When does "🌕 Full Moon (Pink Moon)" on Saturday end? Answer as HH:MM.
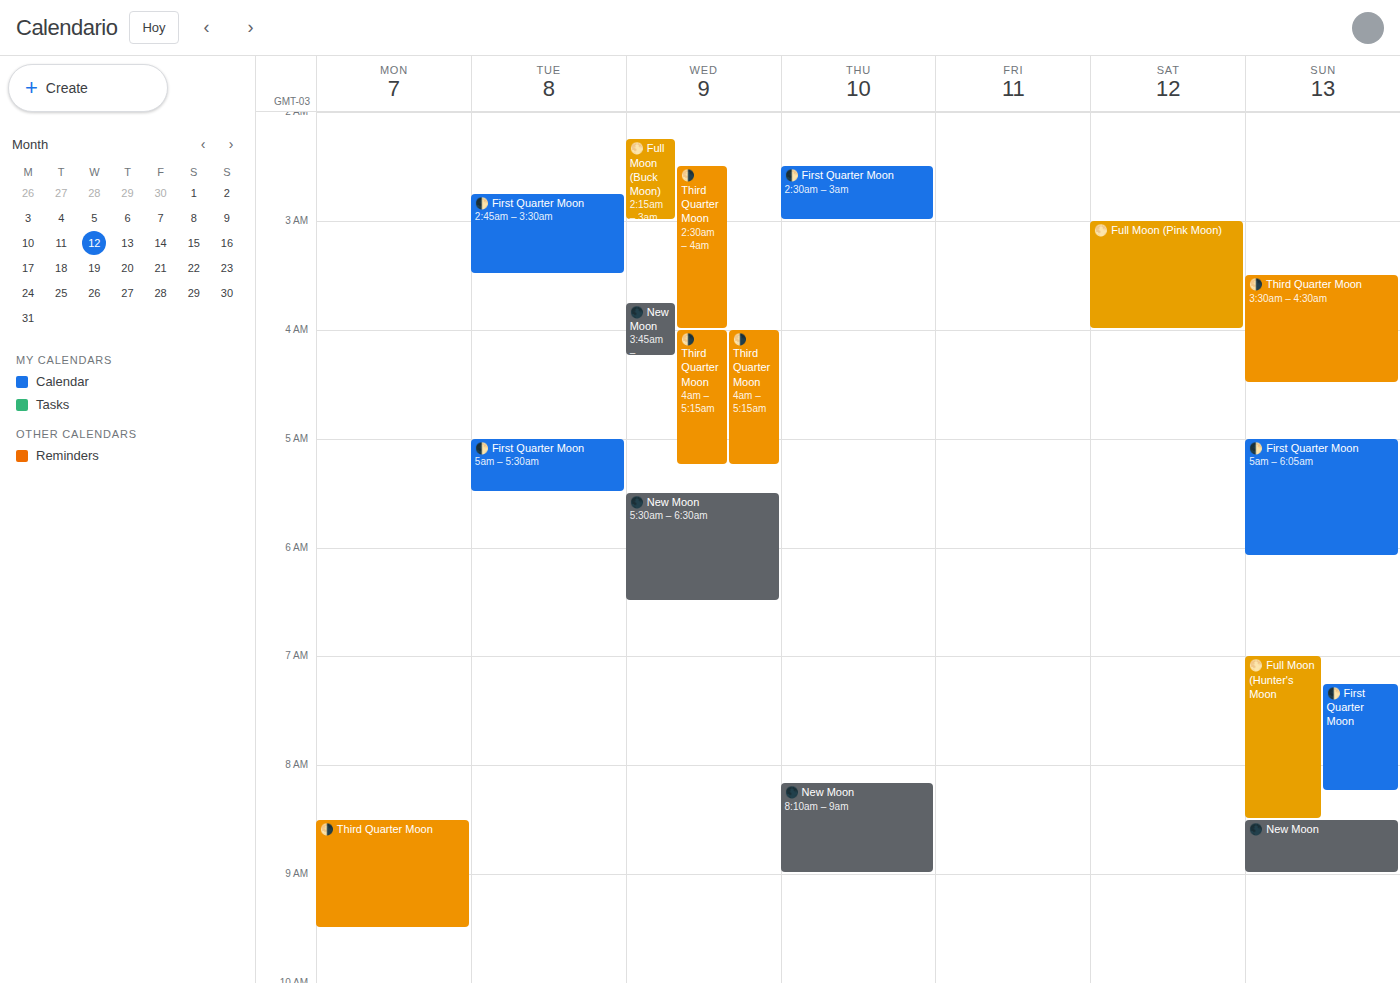
04:00